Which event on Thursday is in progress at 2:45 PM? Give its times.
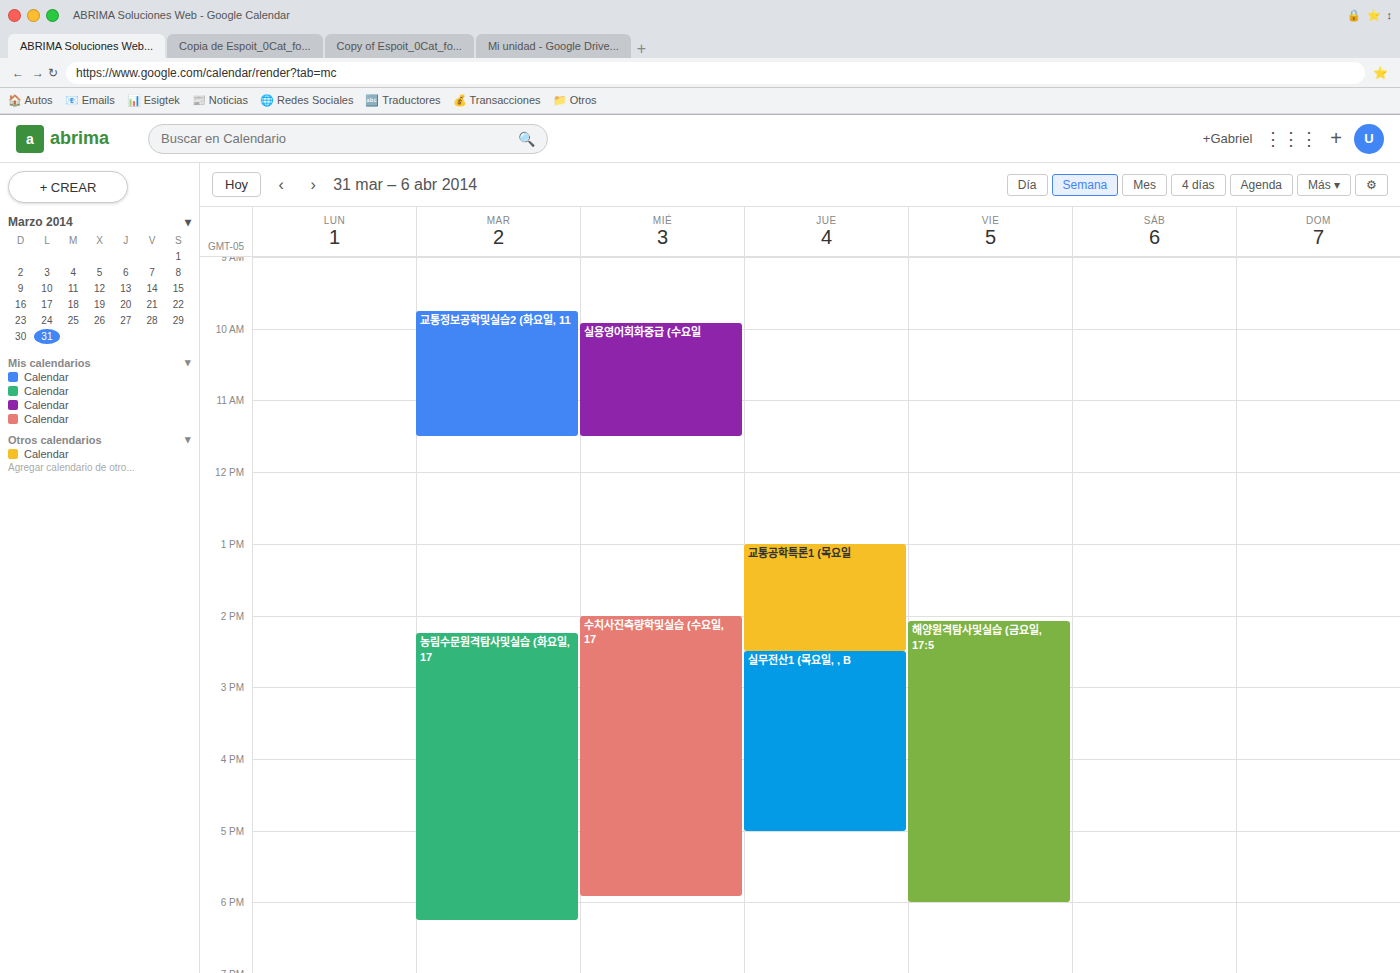
"실무전산1 (목요일, , B", 2:30 PM to 5:00 PM